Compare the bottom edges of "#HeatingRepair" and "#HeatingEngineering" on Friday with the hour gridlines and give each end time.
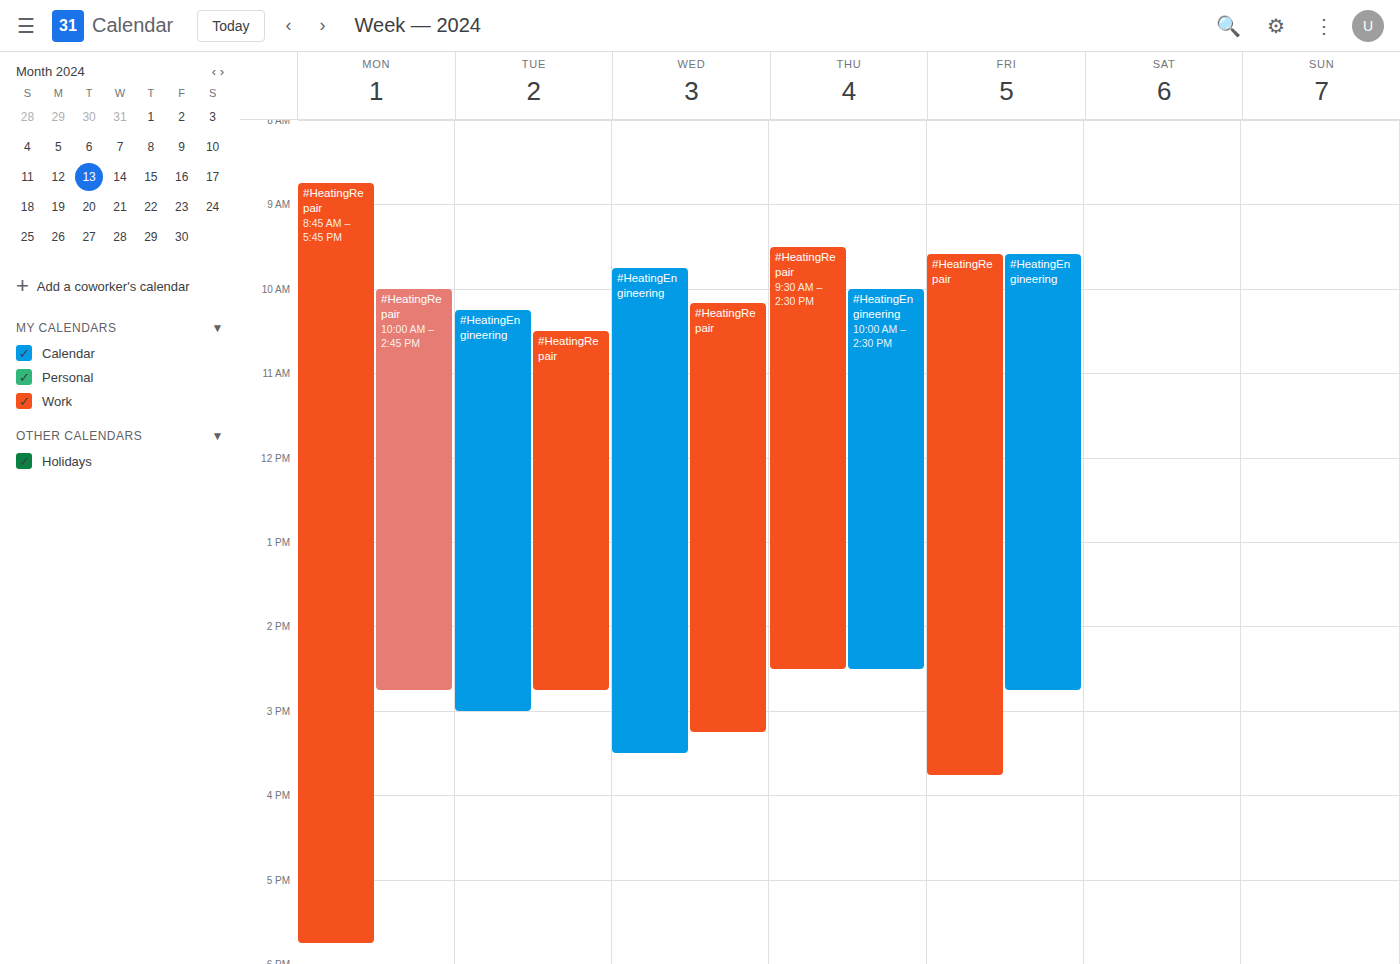
"#HeatingRepair": 3:45 PM, neither: three quarters of the way from the 3 PM line to the 4 PM line. "#HeatingEngineering": 2:45 PM, neither: three quarters of the way from the 2 PM line to the 3 PM line.